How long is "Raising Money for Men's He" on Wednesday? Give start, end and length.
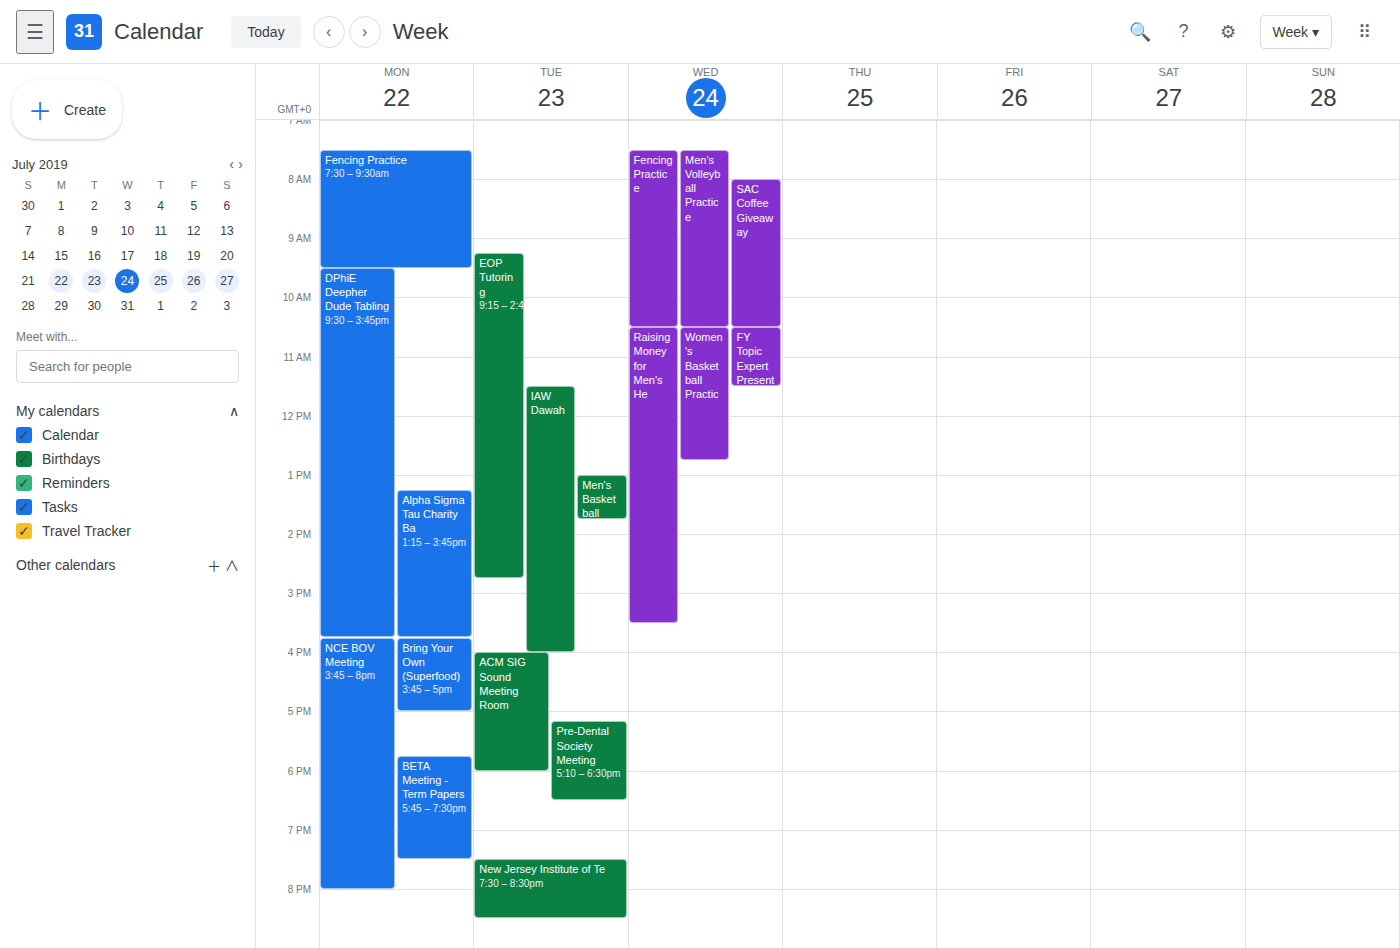
10:30 AM to 3:30 PM, 5 hours